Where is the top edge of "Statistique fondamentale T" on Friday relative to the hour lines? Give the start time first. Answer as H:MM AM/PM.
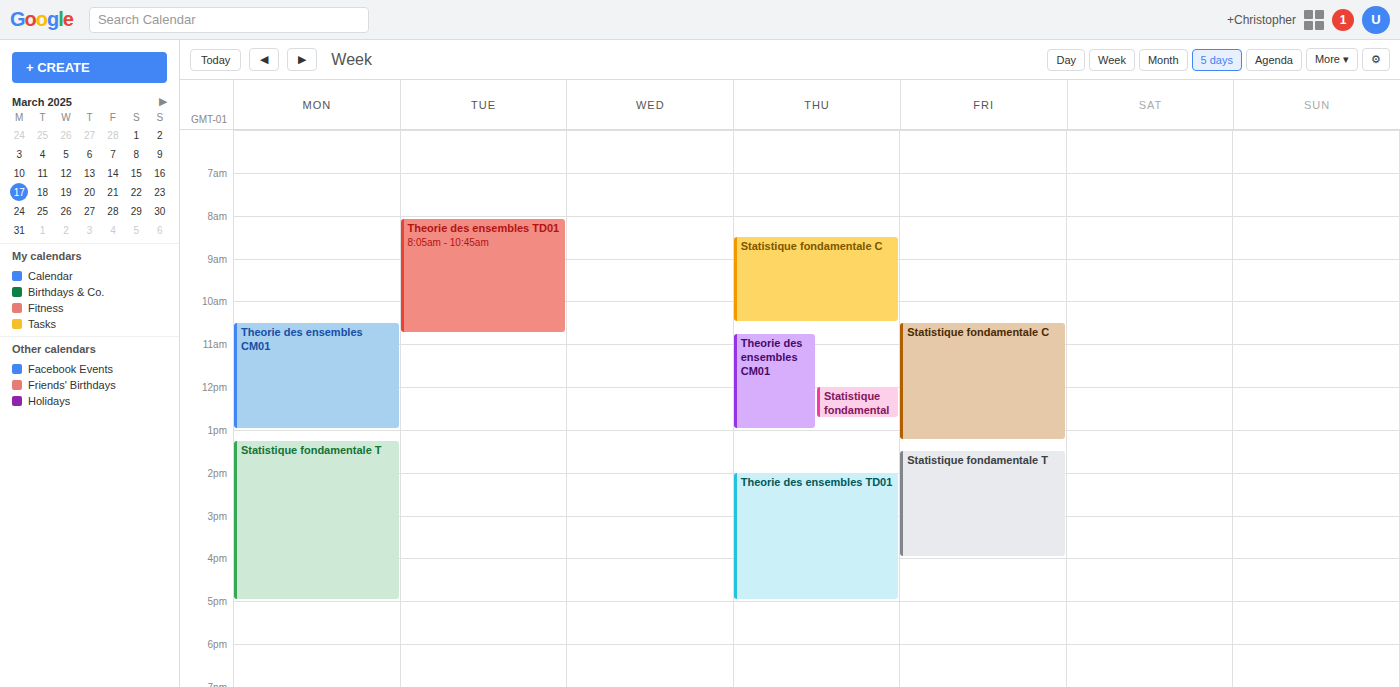
1:30 PM -- halfway between the 1 PM and 2 PM lines.